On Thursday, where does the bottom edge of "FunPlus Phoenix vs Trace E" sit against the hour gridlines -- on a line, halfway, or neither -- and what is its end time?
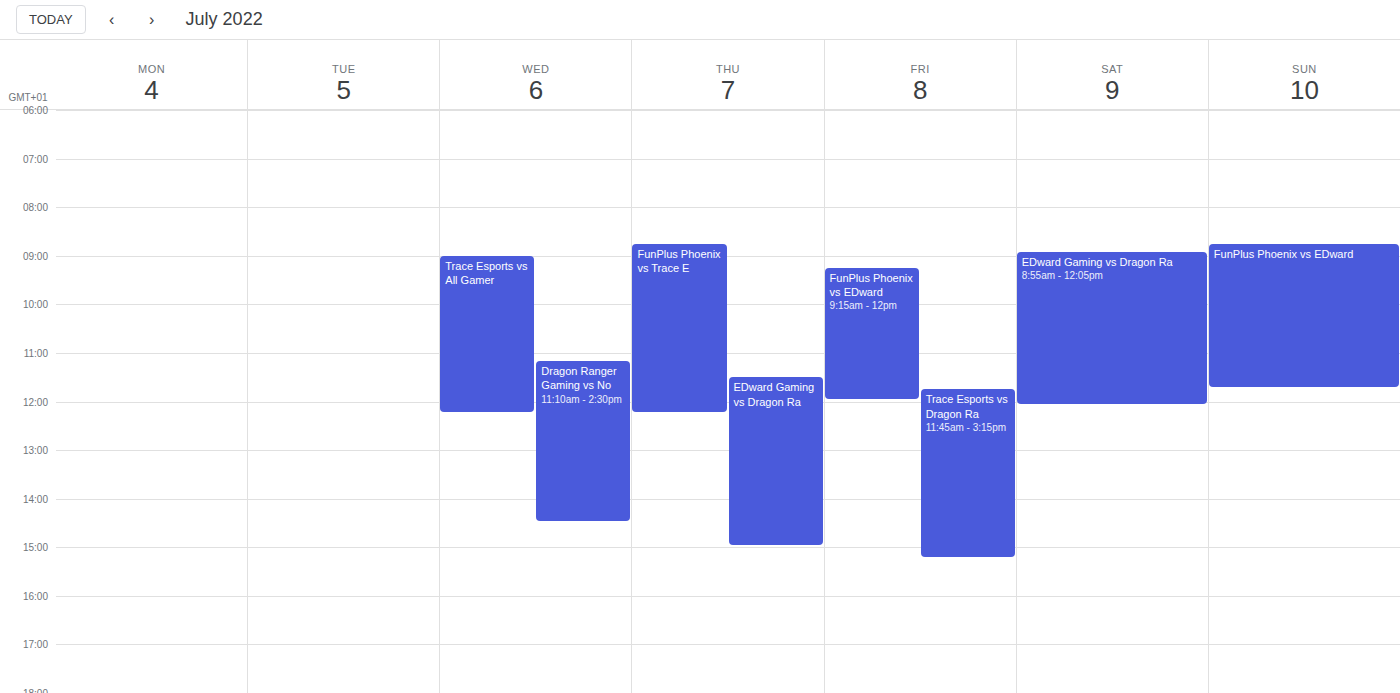
12:15 PM -- neither: a quarter of the way from the 12 PM line to the 1 PM line.